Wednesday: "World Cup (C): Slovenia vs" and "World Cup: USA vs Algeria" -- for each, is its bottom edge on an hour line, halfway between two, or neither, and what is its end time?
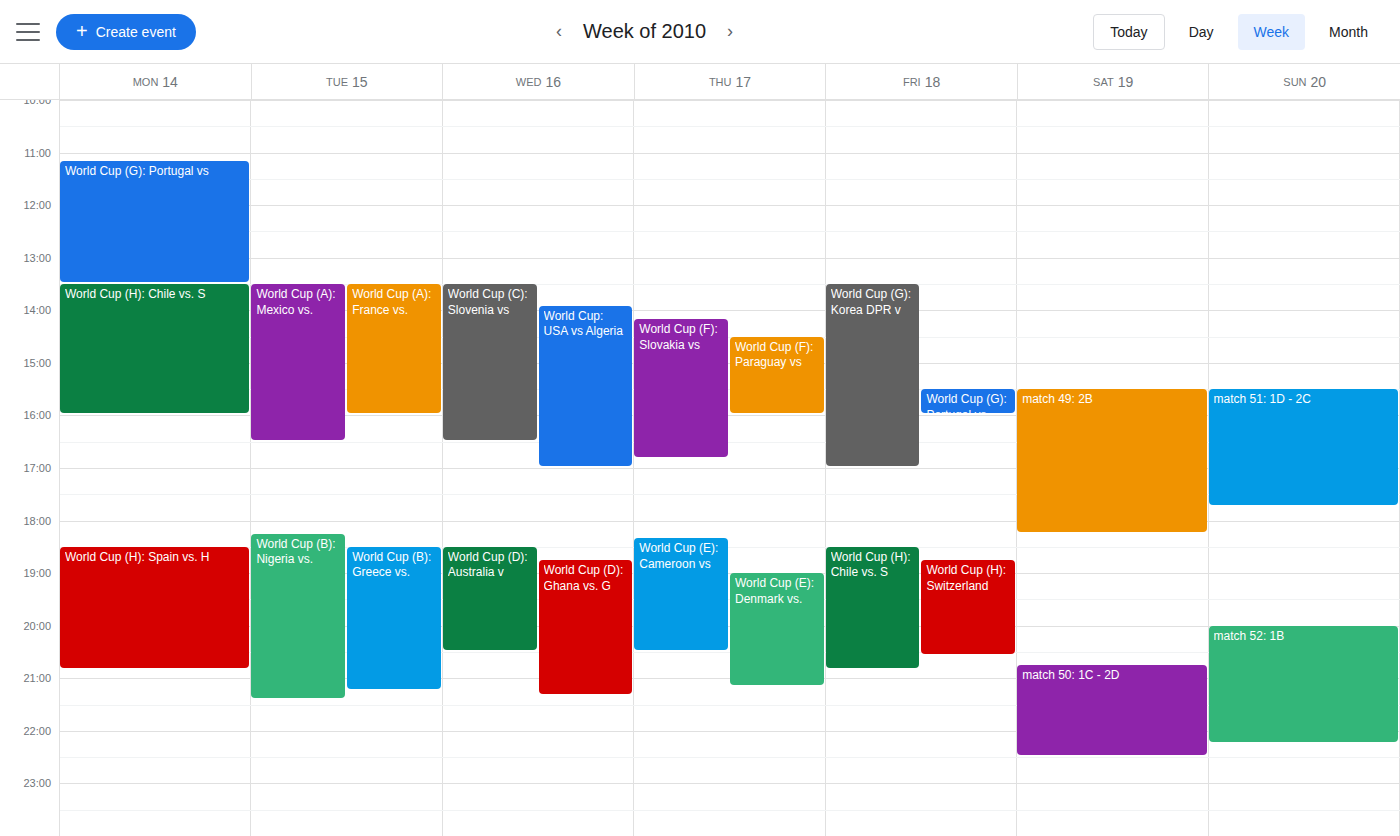
"World Cup (C): Slovenia vs": 4:30 PM, halfway between the 4 PM and 5 PM lines. "World Cup: USA vs Algeria": 5:00 PM, exactly on the 5 PM line.